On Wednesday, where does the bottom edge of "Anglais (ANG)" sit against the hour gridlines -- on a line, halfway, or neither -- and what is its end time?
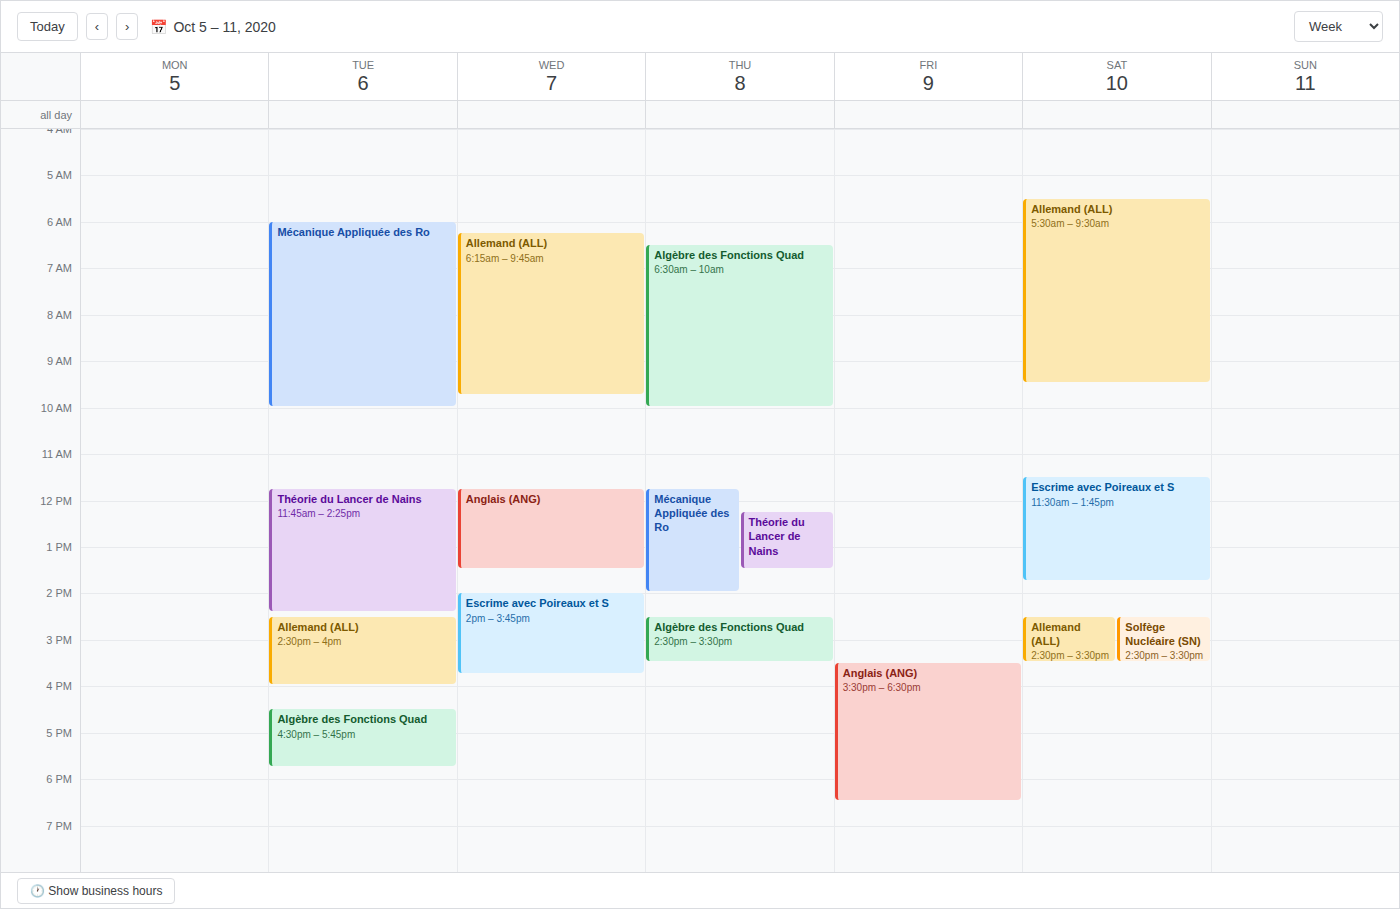
1:30 PM -- halfway between the 1 PM and 2 PM lines.